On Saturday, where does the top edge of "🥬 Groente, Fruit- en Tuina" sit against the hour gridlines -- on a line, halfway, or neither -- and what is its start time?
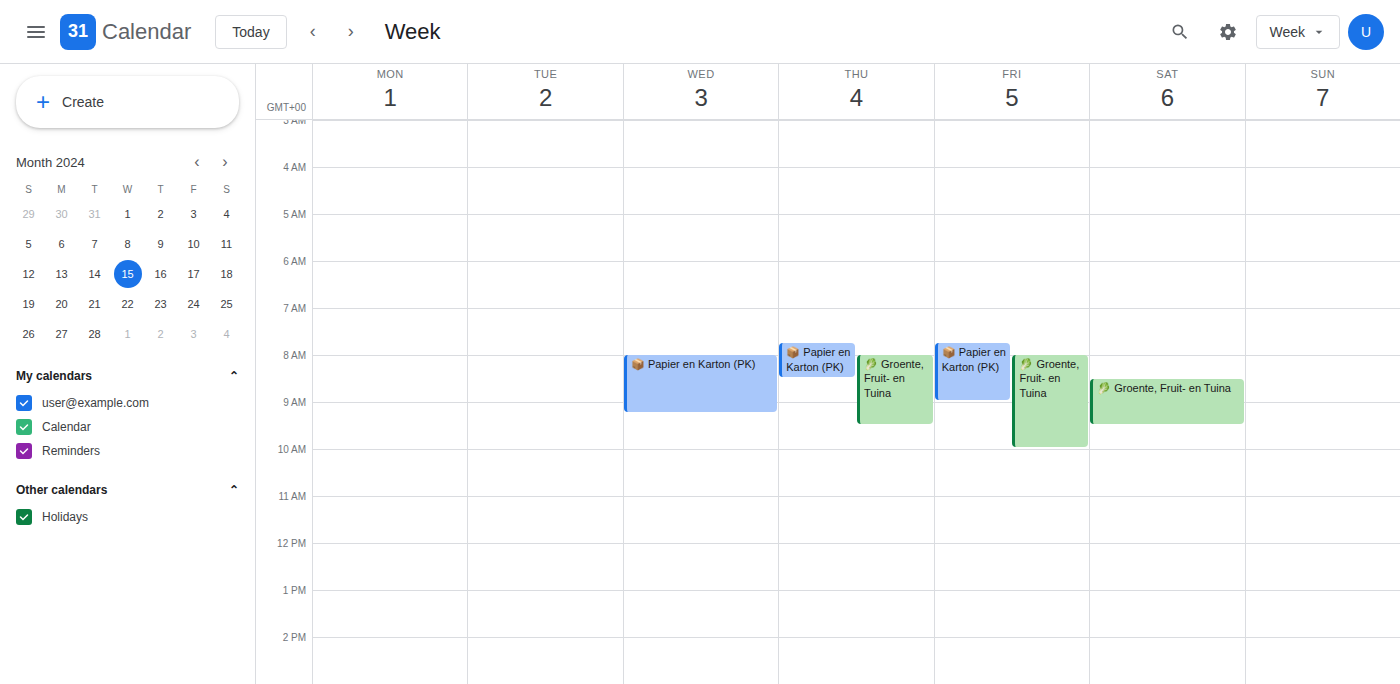
8:30 AM -- halfway between the 8 AM and 9 AM lines.